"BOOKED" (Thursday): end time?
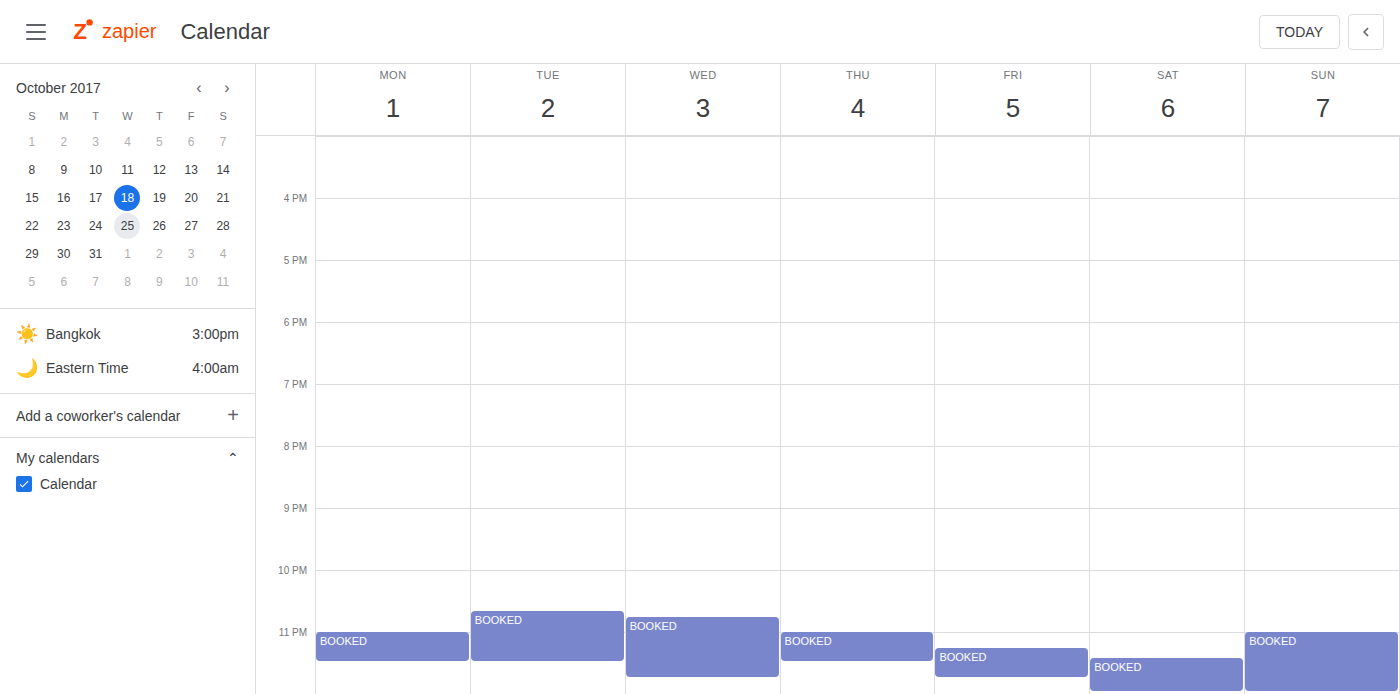
11:30 PM